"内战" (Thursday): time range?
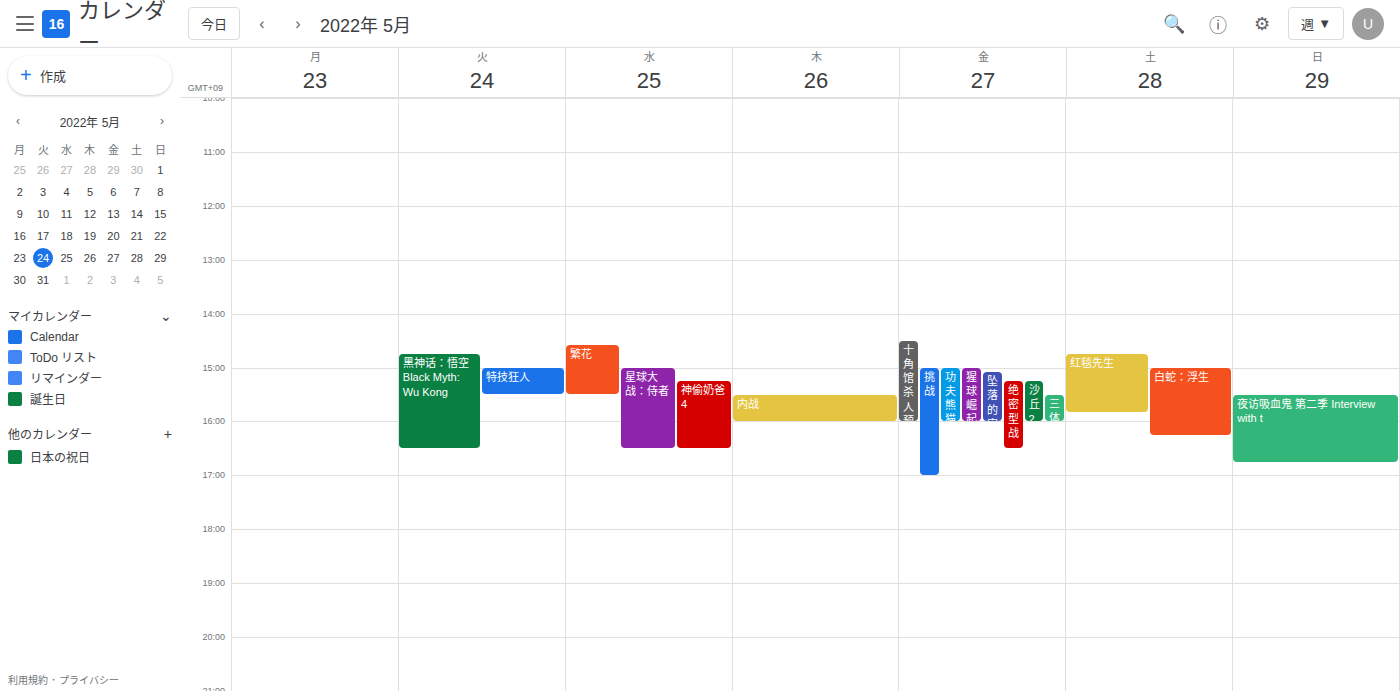
3:30 PM to 4:00 PM